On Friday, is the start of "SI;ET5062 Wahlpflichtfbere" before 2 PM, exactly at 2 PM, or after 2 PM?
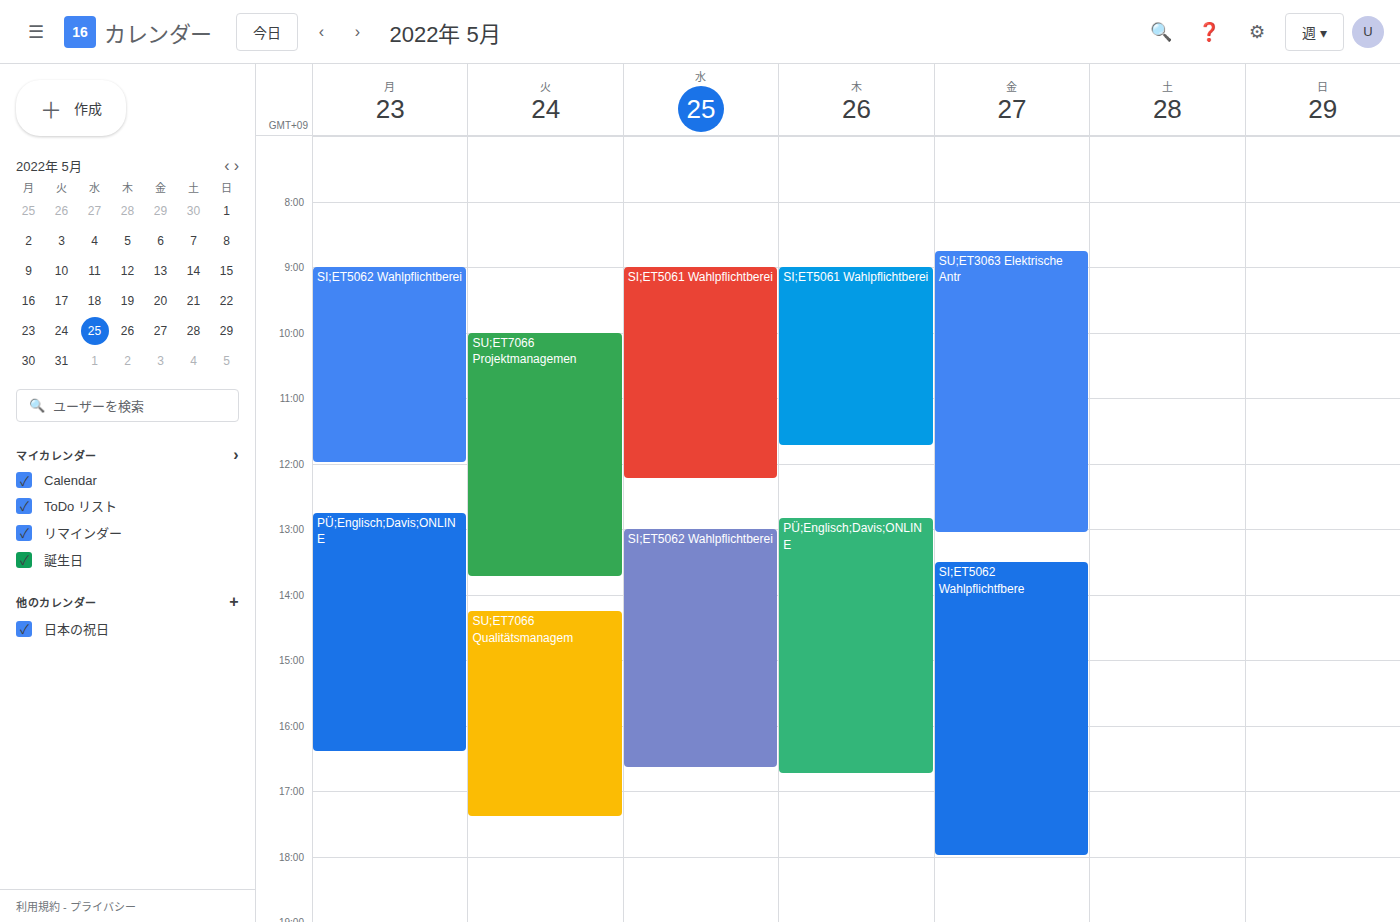
1:30 PM -- before 2 PM, 30 minutes above the 2 PM line.